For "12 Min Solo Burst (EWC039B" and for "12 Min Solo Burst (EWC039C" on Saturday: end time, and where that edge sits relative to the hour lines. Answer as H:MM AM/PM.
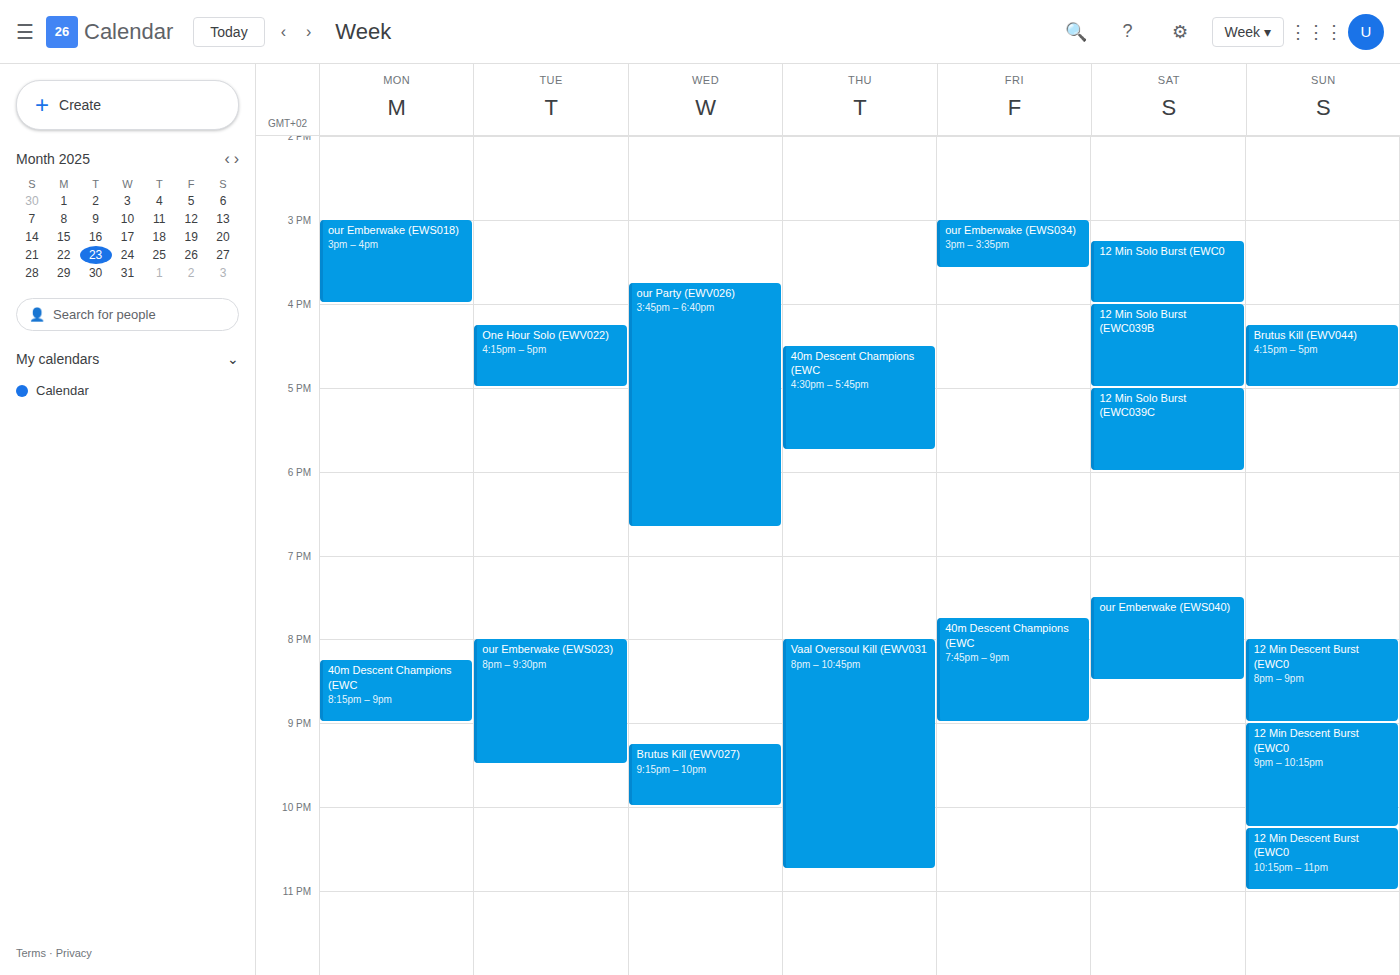
"12 Min Solo Burst (EWC039B": 5:00 PM, exactly on the 5 PM line. "12 Min Solo Burst (EWC039C": 6:00 PM, exactly on the 6 PM line.